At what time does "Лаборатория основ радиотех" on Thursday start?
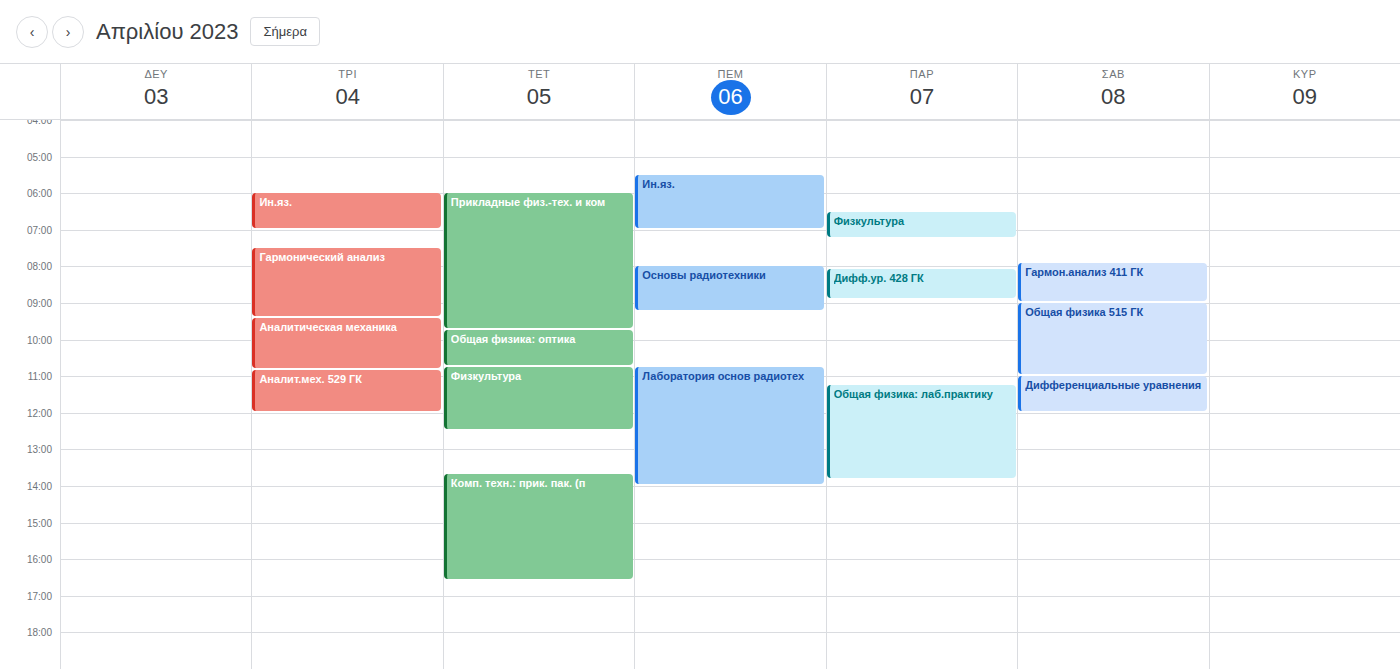
10:45 AM